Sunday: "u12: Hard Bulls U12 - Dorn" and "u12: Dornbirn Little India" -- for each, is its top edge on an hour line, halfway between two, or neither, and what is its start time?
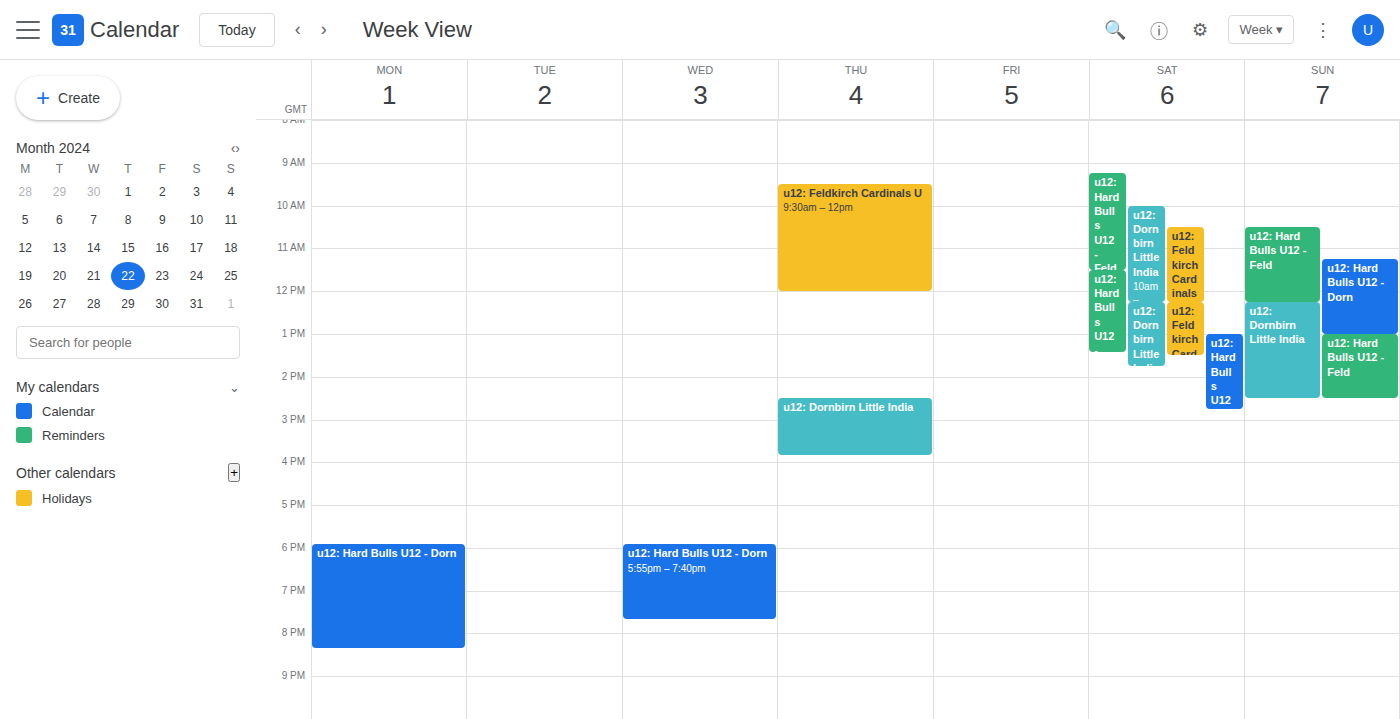
"u12: Hard Bulls U12 - Dorn": 11:15 AM, neither: a quarter of the way from the 11 AM line to the 12 PM line. "u12: Dornbirn Little India": 12:15 PM, neither: a quarter of the way from the 12 PM line to the 1 PM line.